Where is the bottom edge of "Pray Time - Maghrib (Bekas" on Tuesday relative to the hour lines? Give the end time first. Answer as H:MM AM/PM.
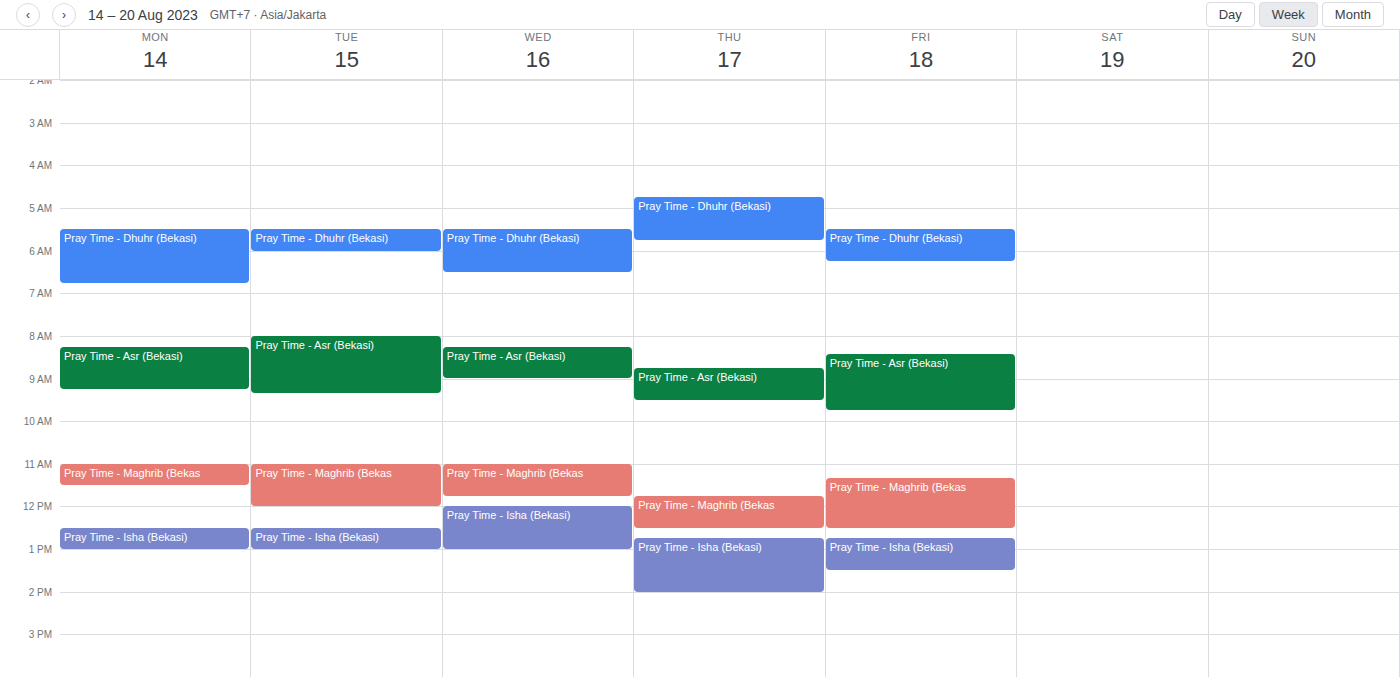
12:00 PM -- exactly on the 12 PM line.